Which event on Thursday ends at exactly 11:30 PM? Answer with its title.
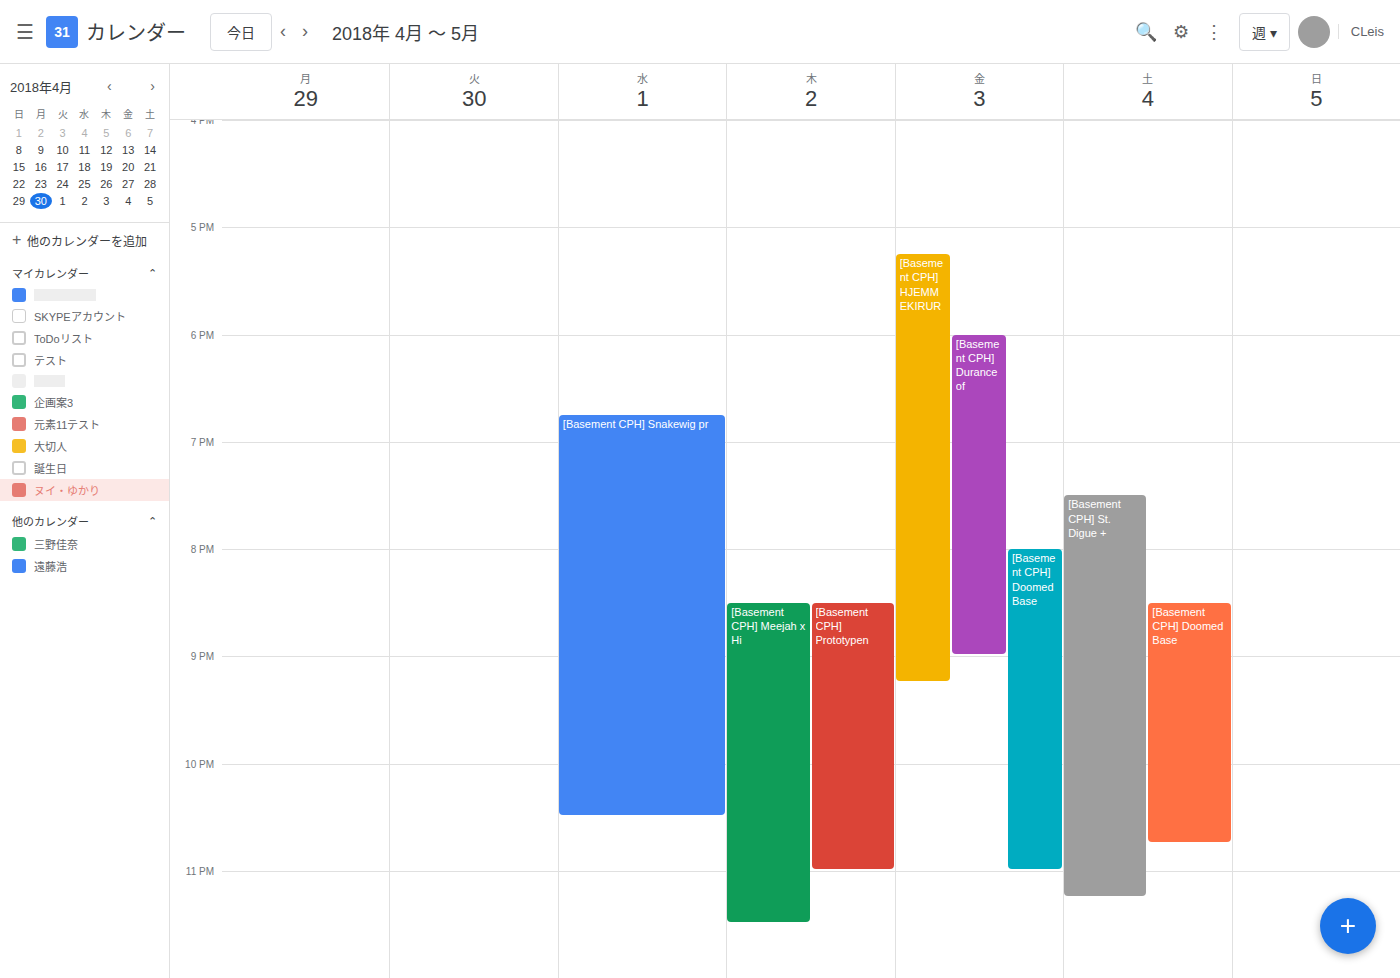
"[Basement CPH] Meejah x Hi"